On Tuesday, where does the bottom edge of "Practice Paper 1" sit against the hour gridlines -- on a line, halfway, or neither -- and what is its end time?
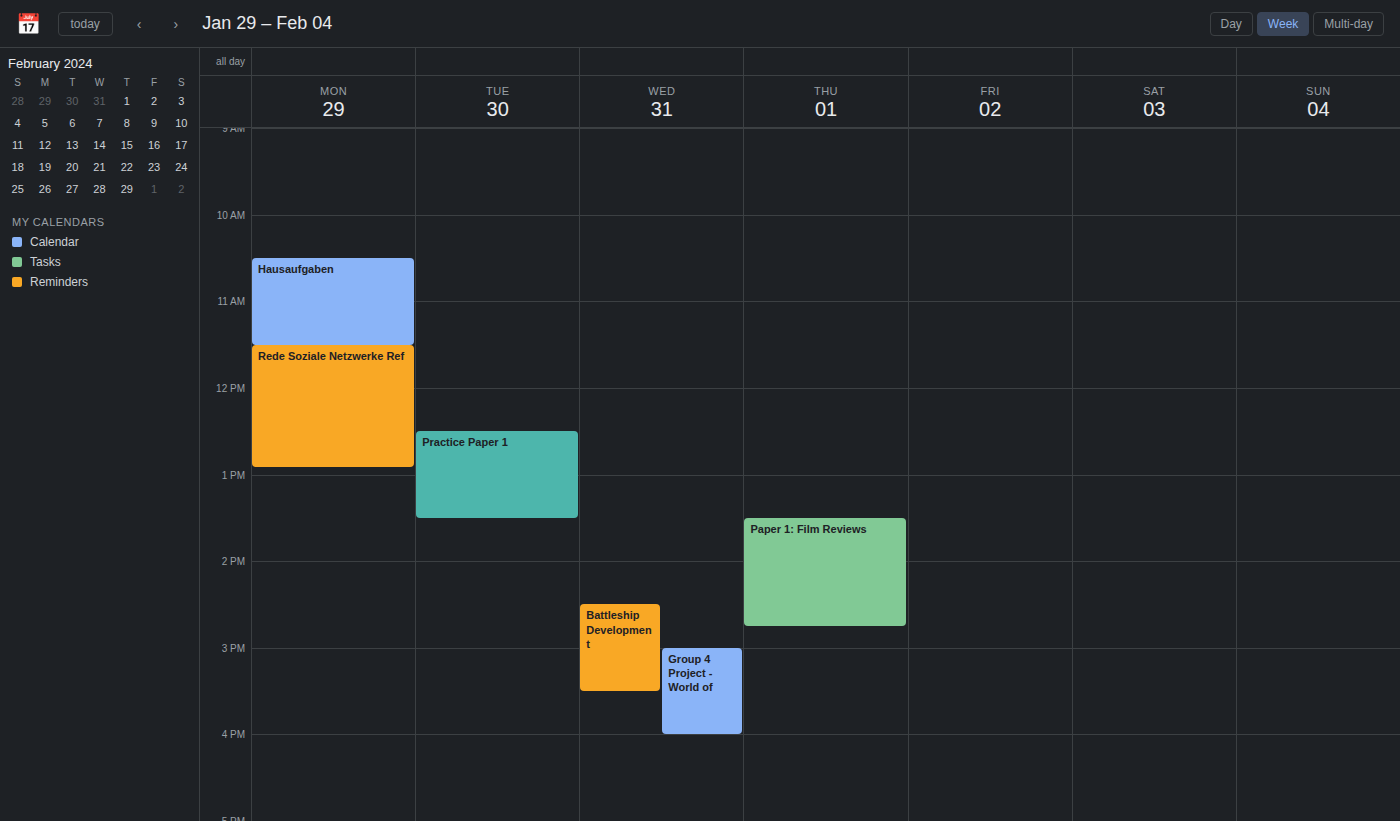
1:30 PM -- halfway between the 1 PM and 2 PM lines.